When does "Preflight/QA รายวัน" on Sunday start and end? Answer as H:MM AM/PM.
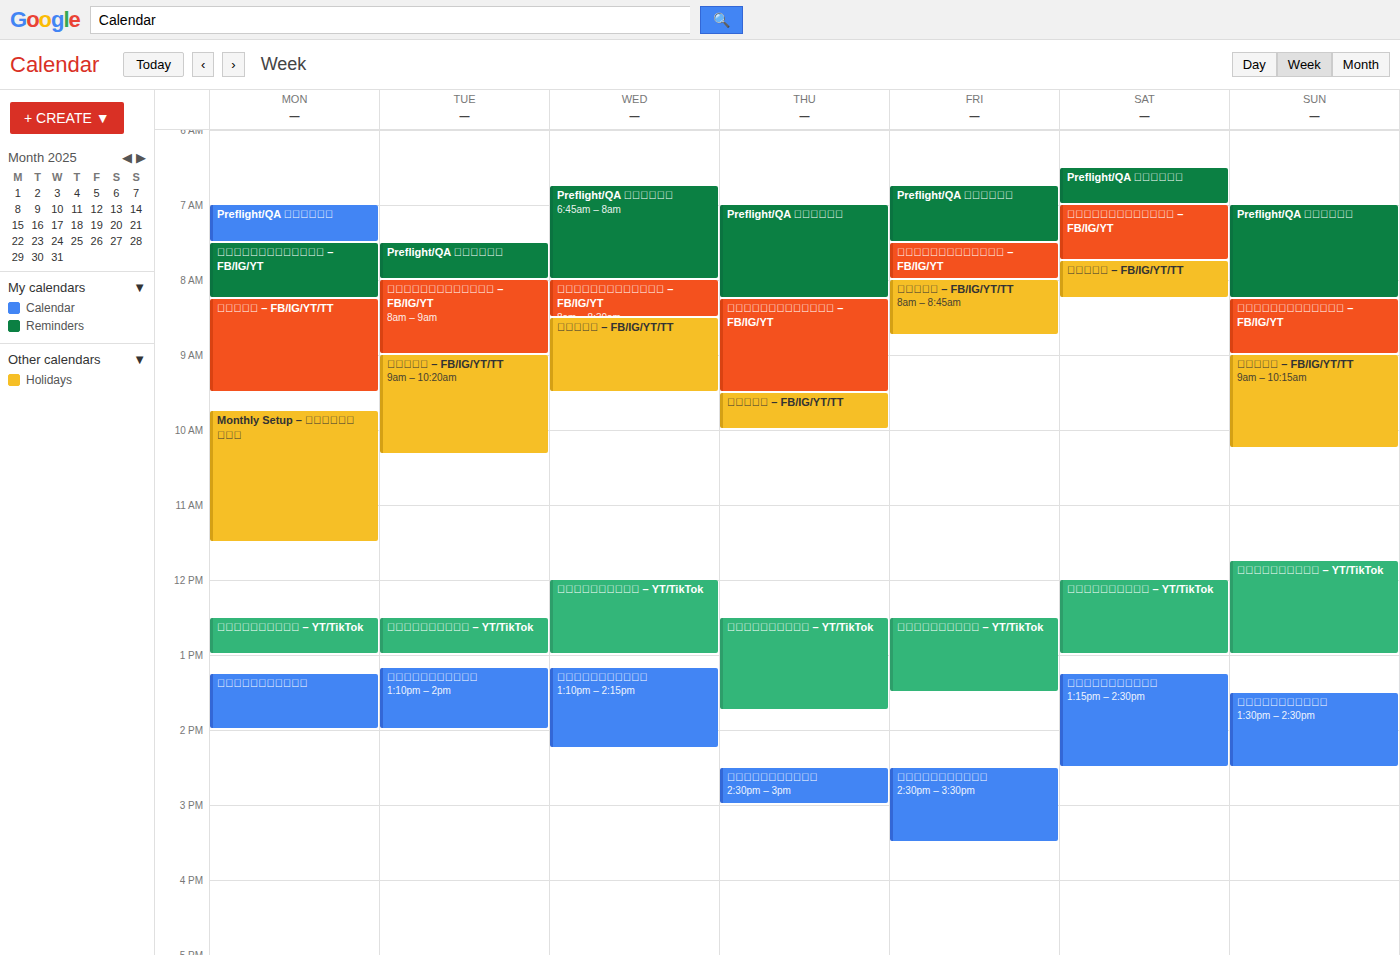
7:00 AM to 8:15 AM